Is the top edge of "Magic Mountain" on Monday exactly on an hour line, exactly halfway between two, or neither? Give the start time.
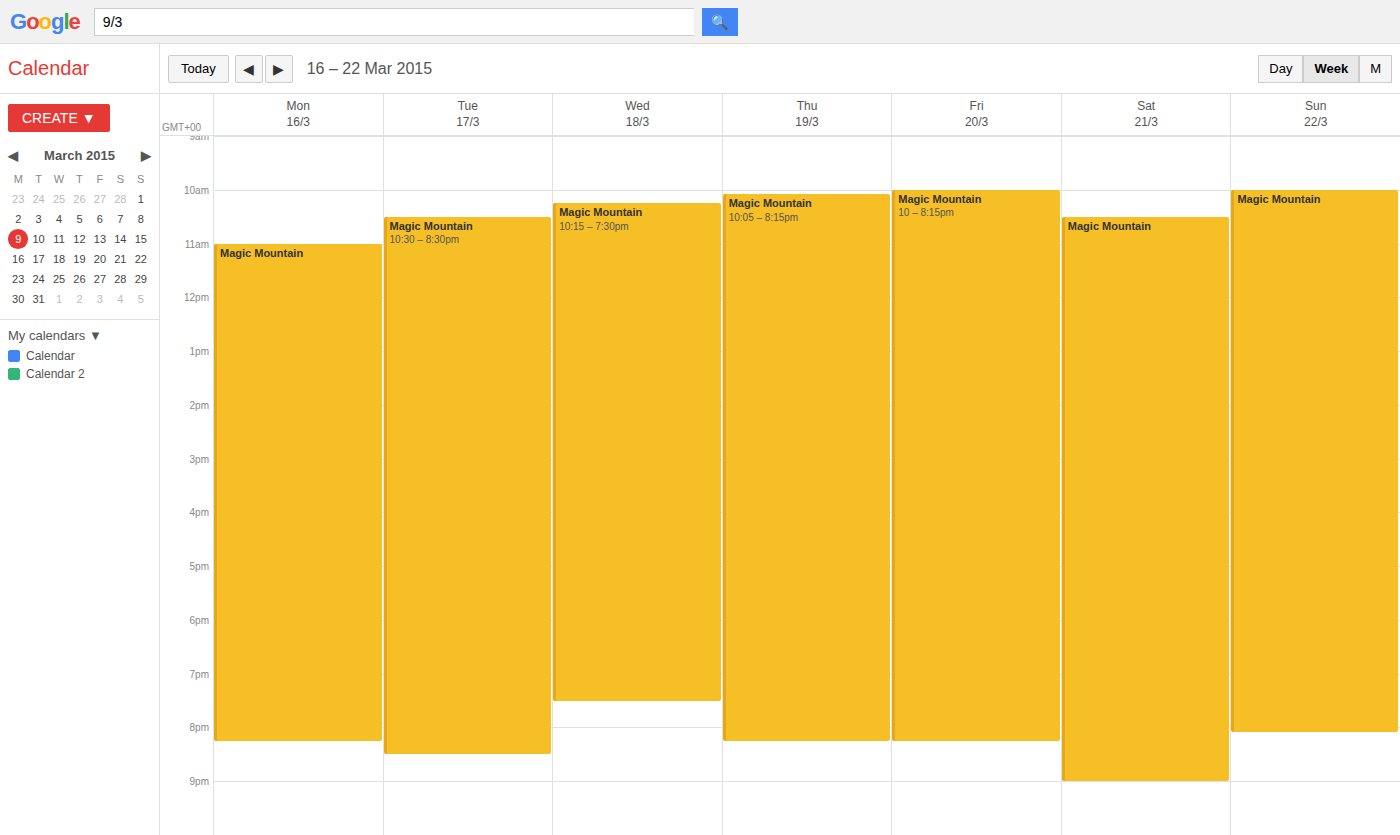
11:00 -- exactly on the 11:00 line.